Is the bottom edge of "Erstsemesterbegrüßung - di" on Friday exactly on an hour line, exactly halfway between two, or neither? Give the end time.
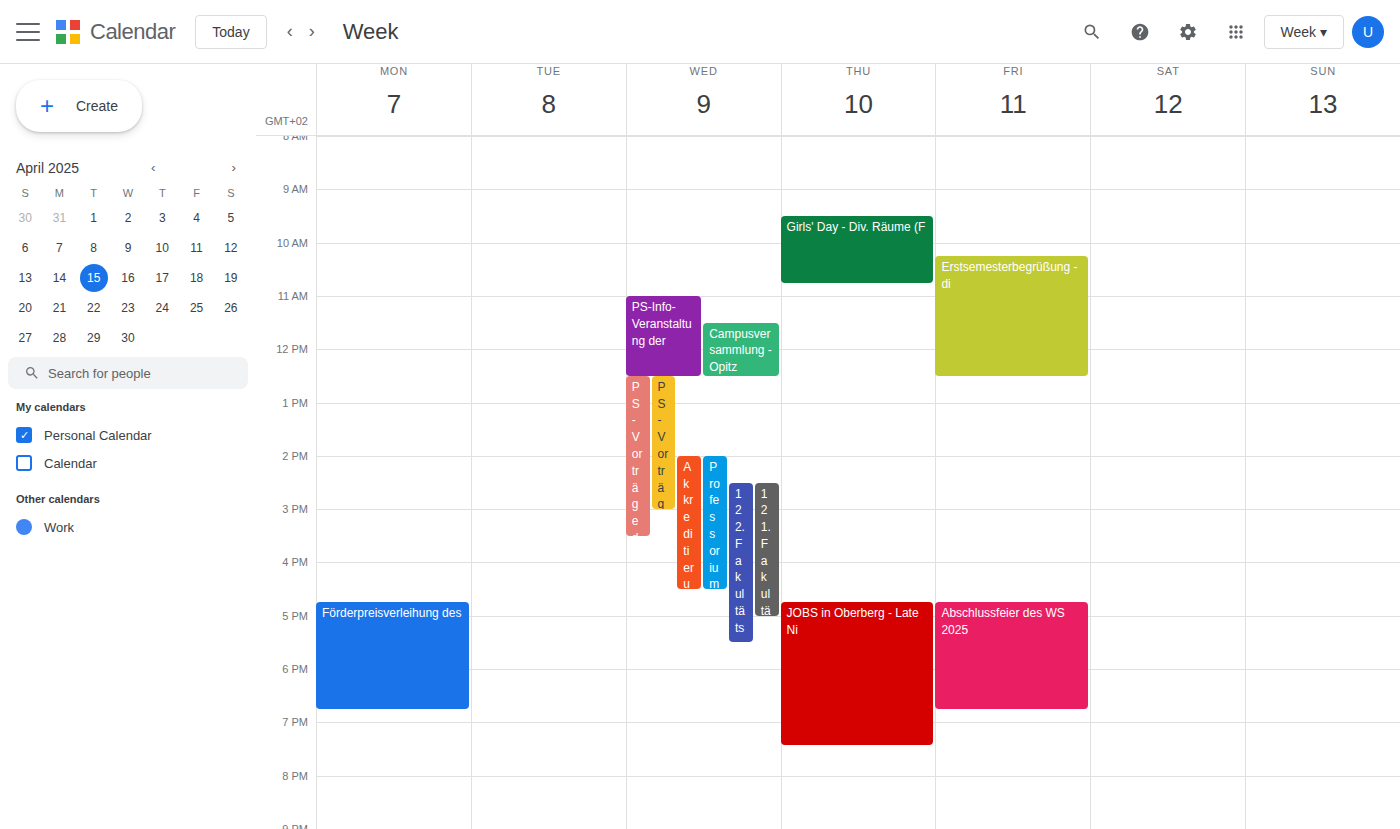
12:30 PM -- halfway between the 12 PM and 1 PM lines.